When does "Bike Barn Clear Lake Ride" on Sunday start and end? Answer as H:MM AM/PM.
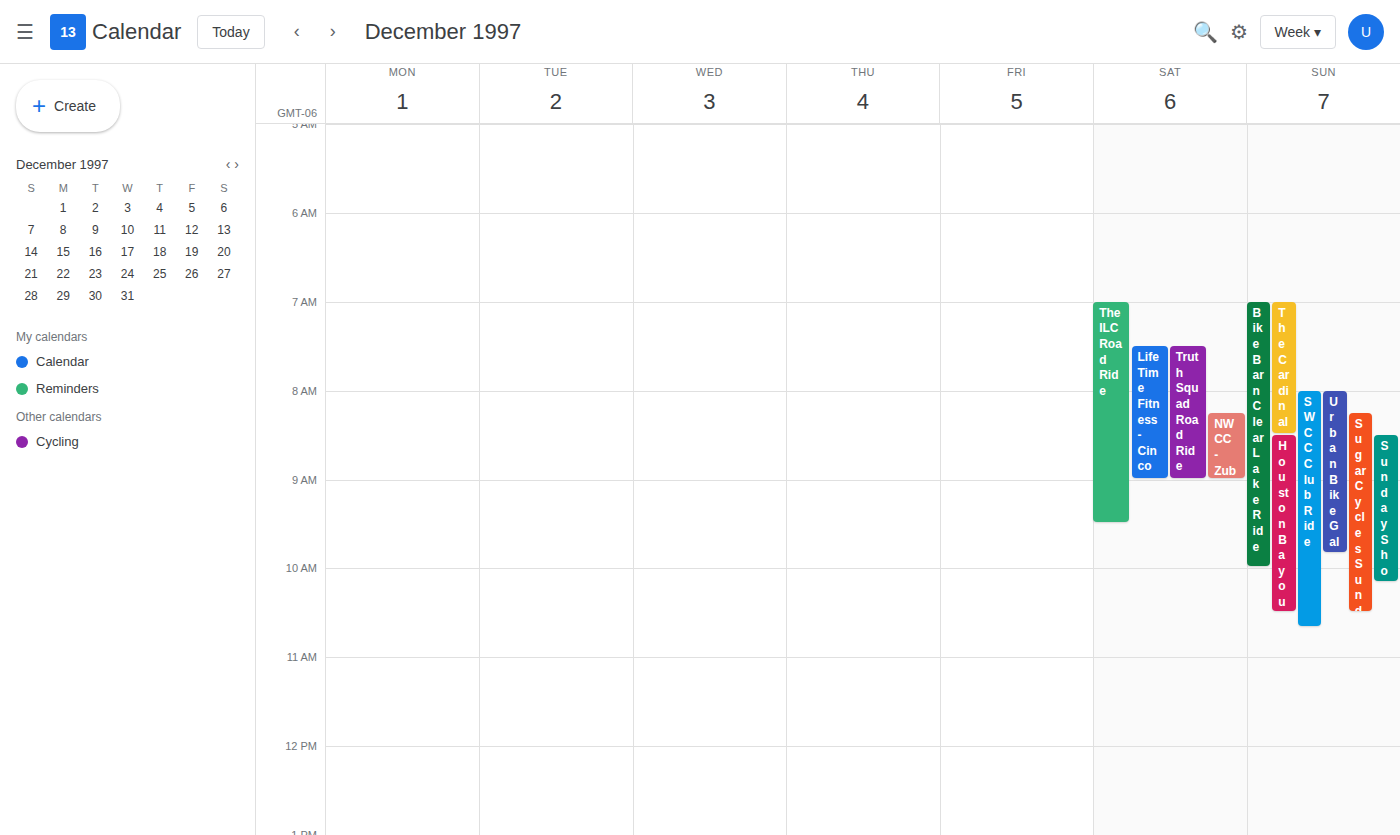
7:00 AM to 10:00 AM